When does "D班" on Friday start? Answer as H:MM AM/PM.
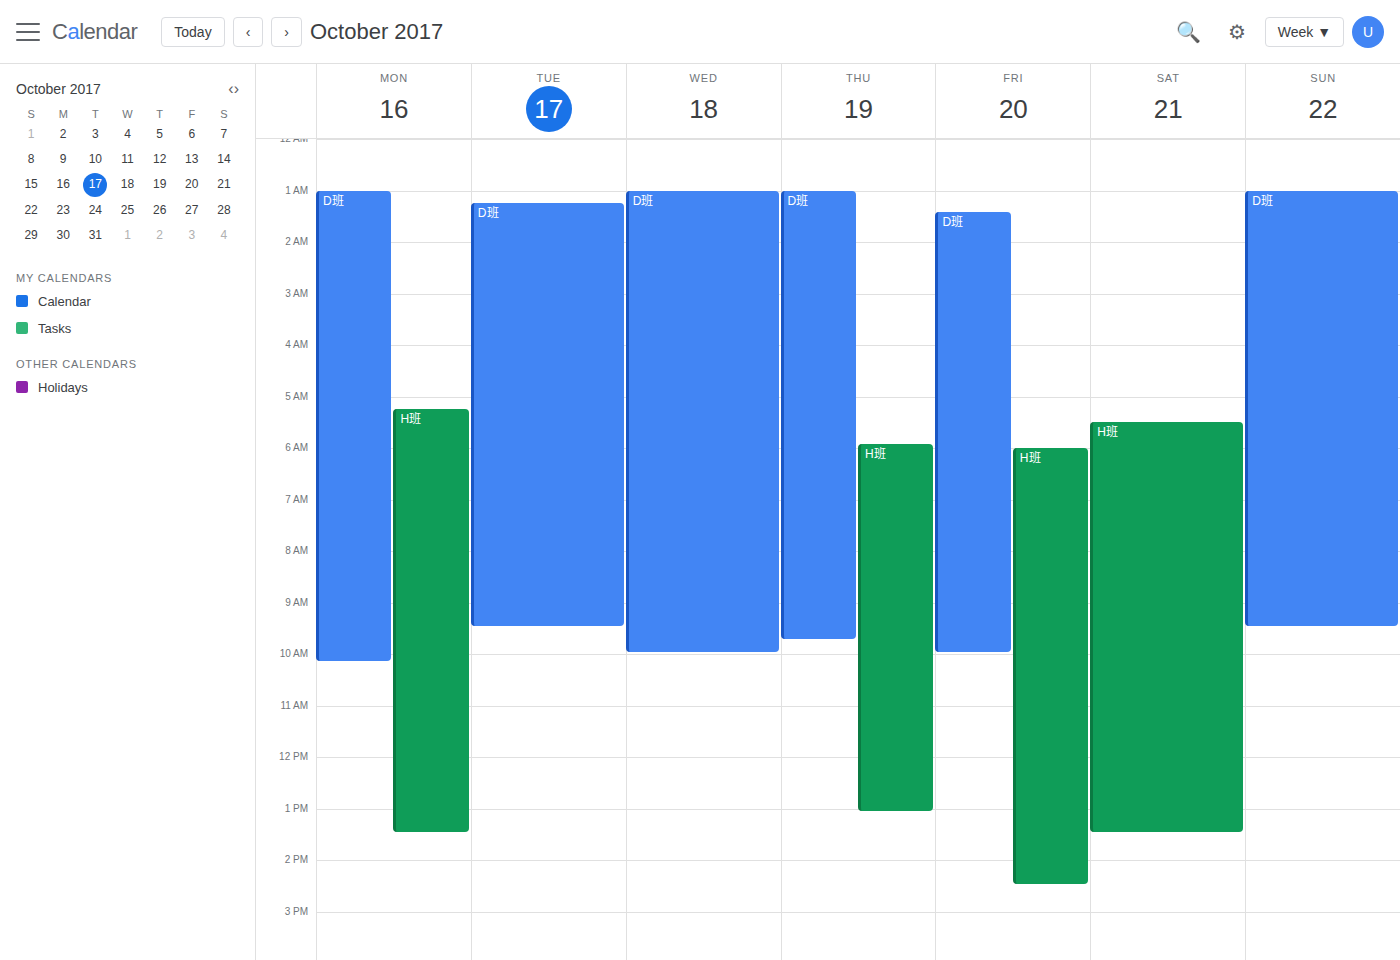
1:25 AM